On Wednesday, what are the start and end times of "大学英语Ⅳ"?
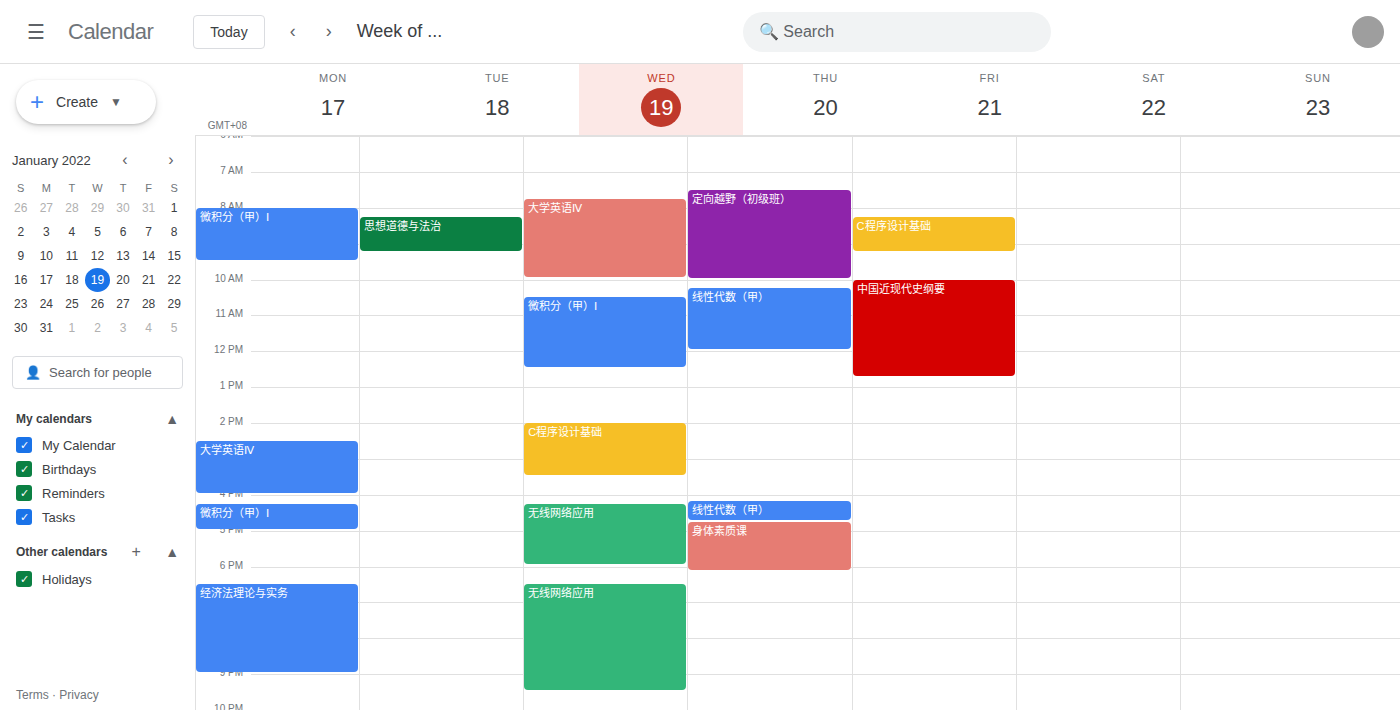
7:45 AM to 10:00 AM